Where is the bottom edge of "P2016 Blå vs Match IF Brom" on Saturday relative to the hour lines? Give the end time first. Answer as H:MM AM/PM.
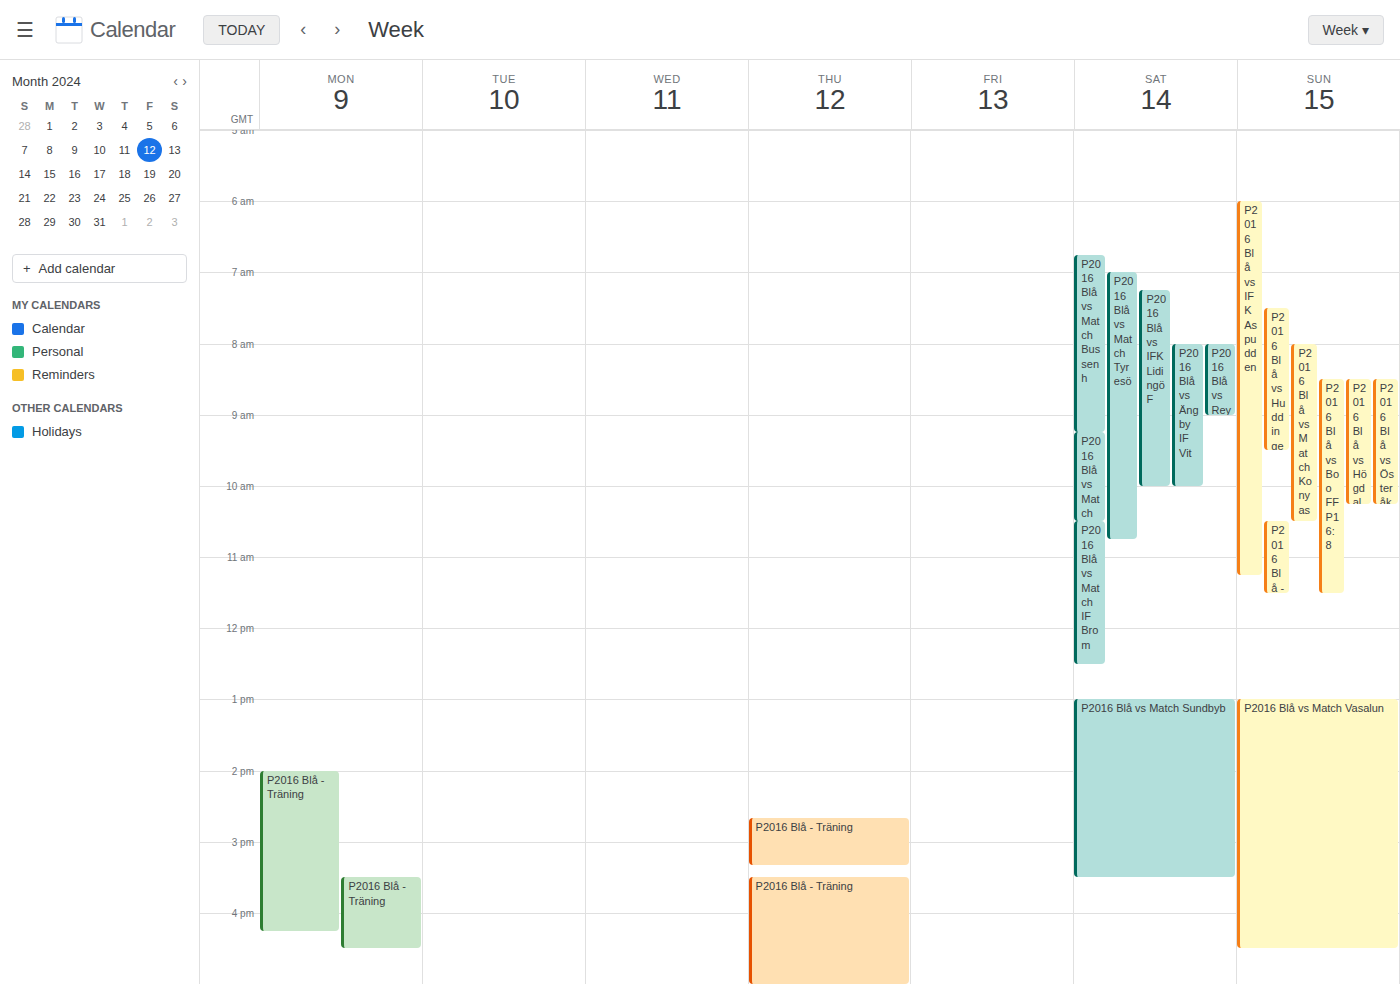
12:30 PM -- halfway between the 12 PM and 1 PM lines.